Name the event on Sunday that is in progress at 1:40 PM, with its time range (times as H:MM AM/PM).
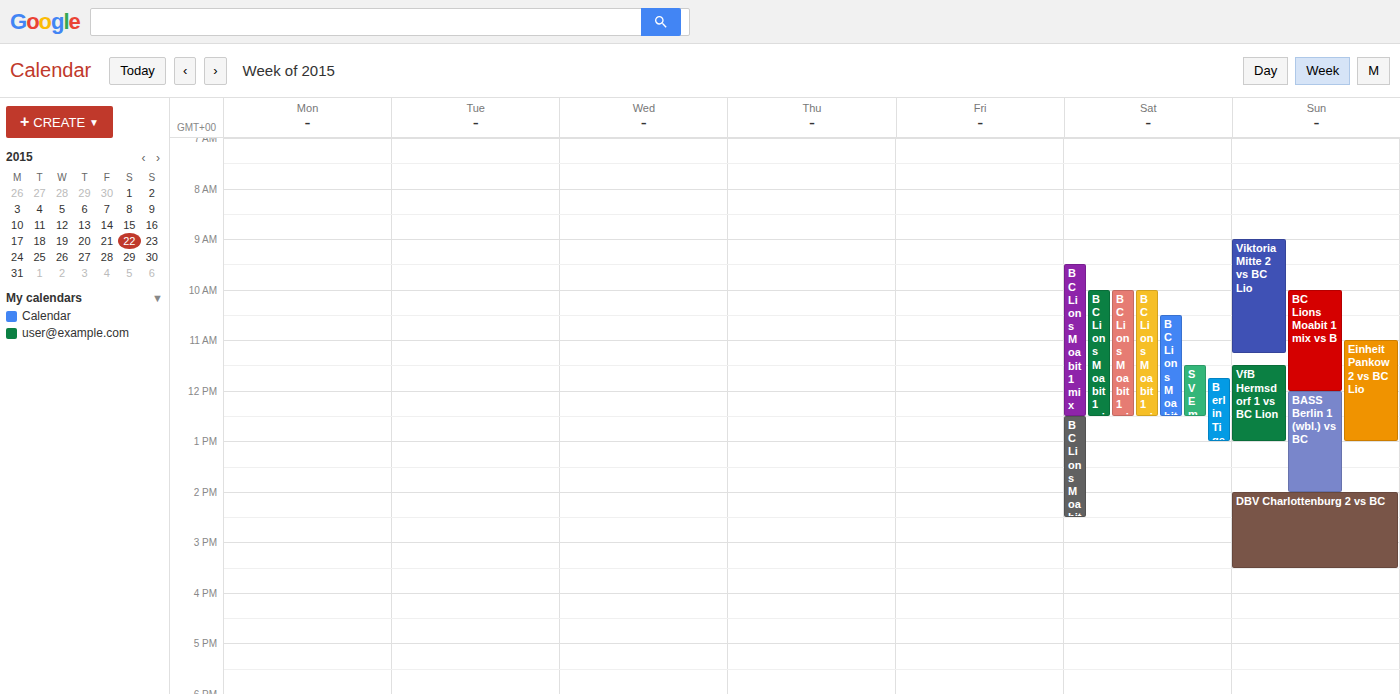
"BASS Berlin 1 (wbl.) vs BC", 12:00 PM to 2:00 PM